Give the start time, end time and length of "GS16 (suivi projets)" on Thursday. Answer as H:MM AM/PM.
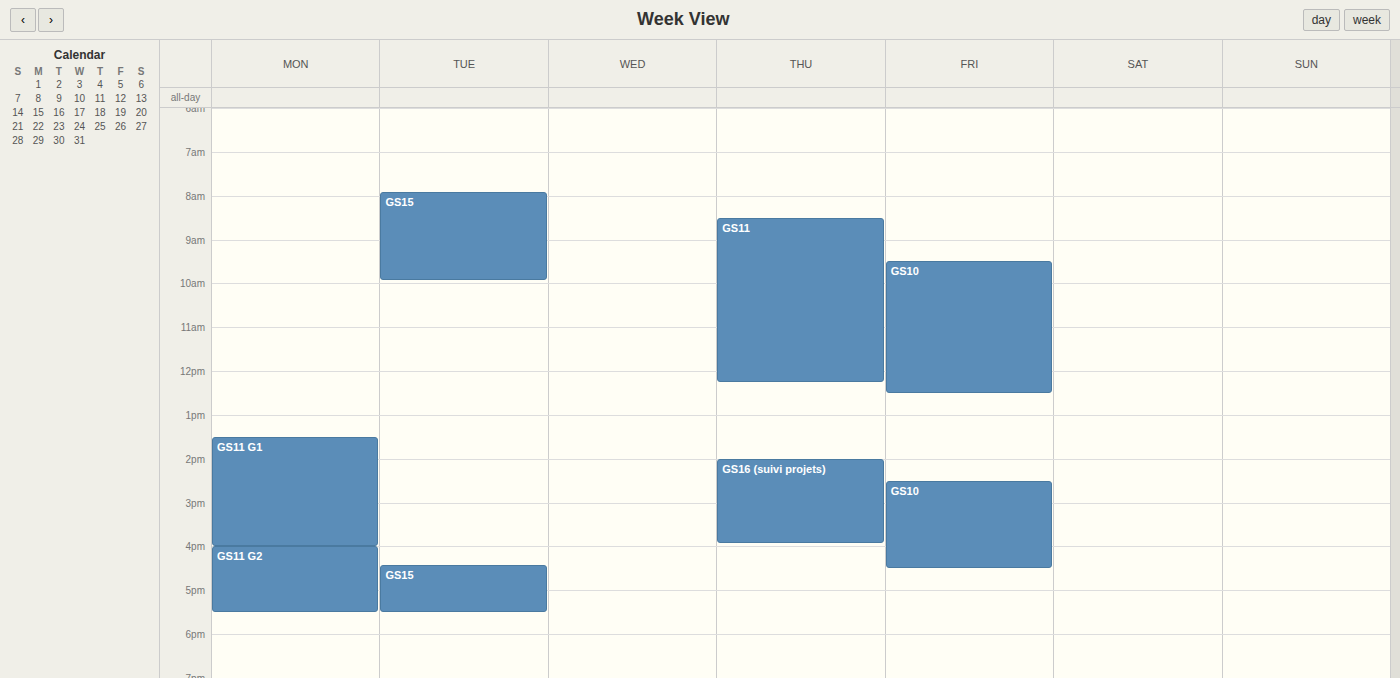
2:00 PM to 3:55 PM, 1 hour 55 minutes